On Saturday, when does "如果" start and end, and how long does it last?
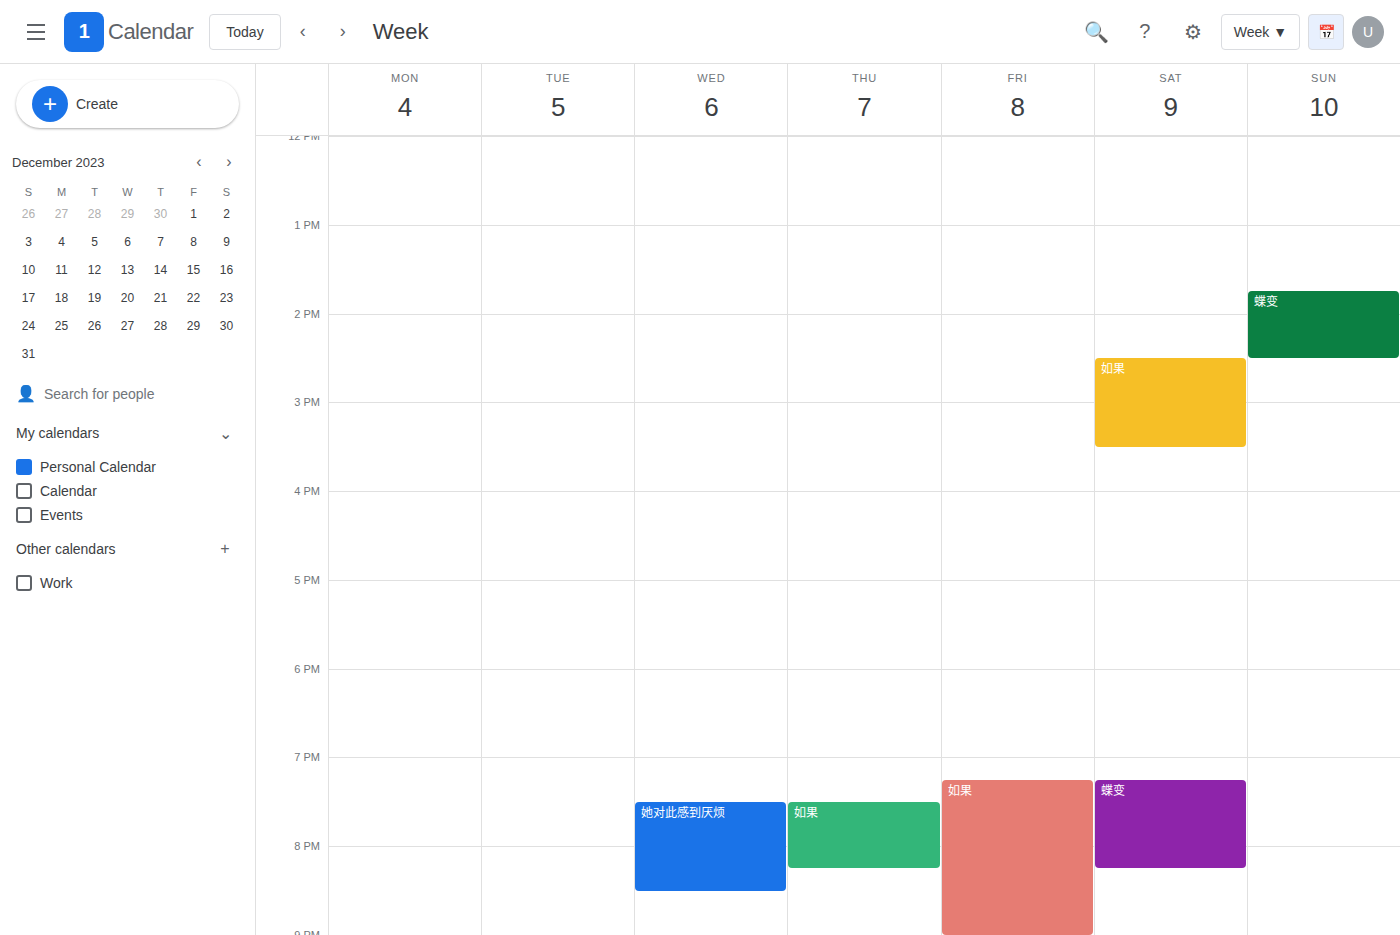
2:30 PM to 3:30 PM, 1 hour